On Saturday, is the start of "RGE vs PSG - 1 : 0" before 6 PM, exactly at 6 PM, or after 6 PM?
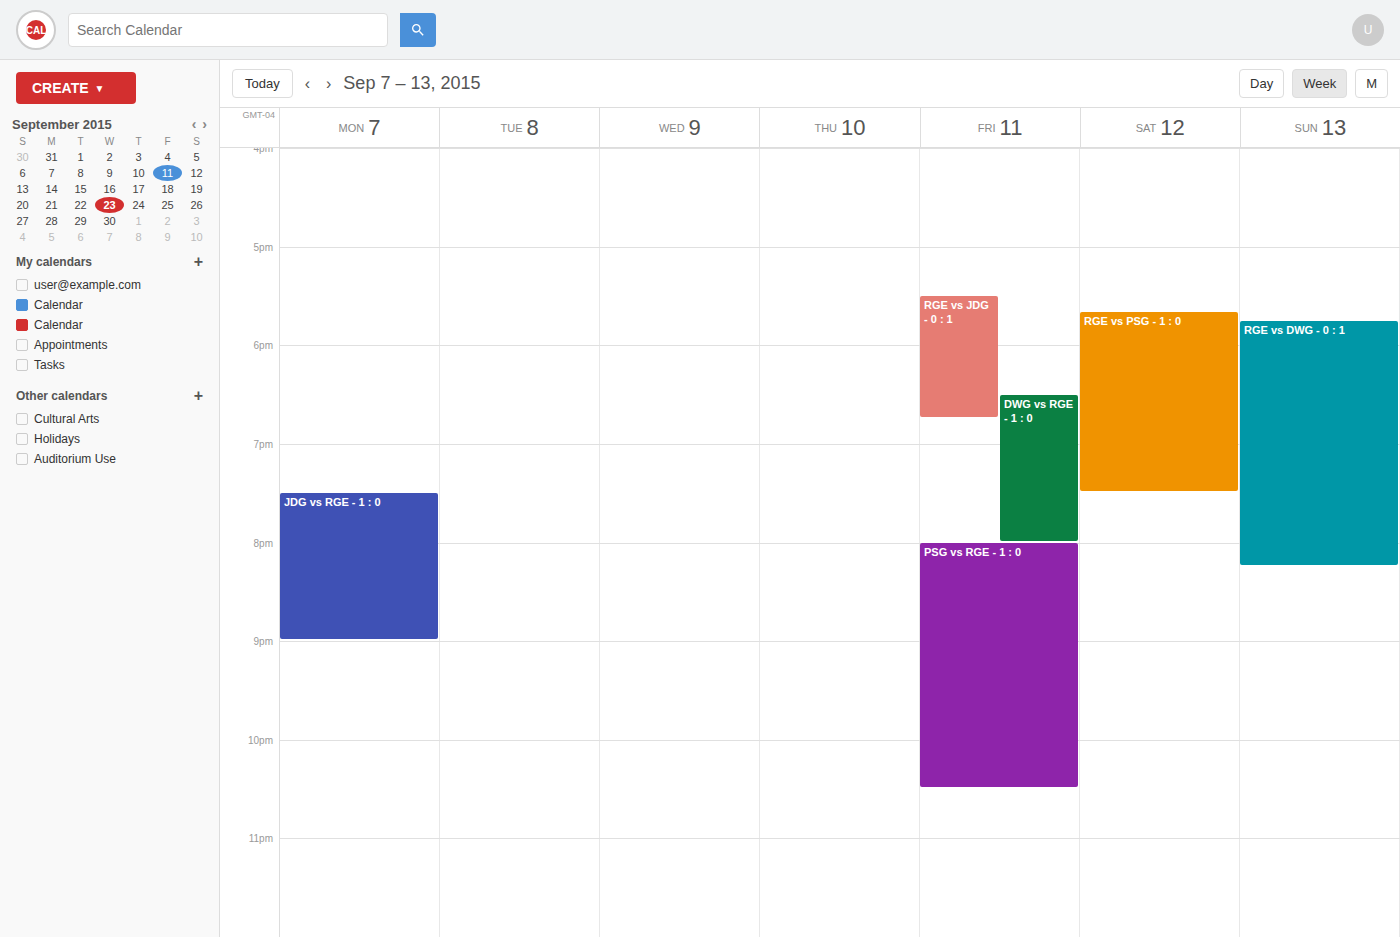
5:40 PM -- before 6 PM, 20 minutes above the 6 PM line.